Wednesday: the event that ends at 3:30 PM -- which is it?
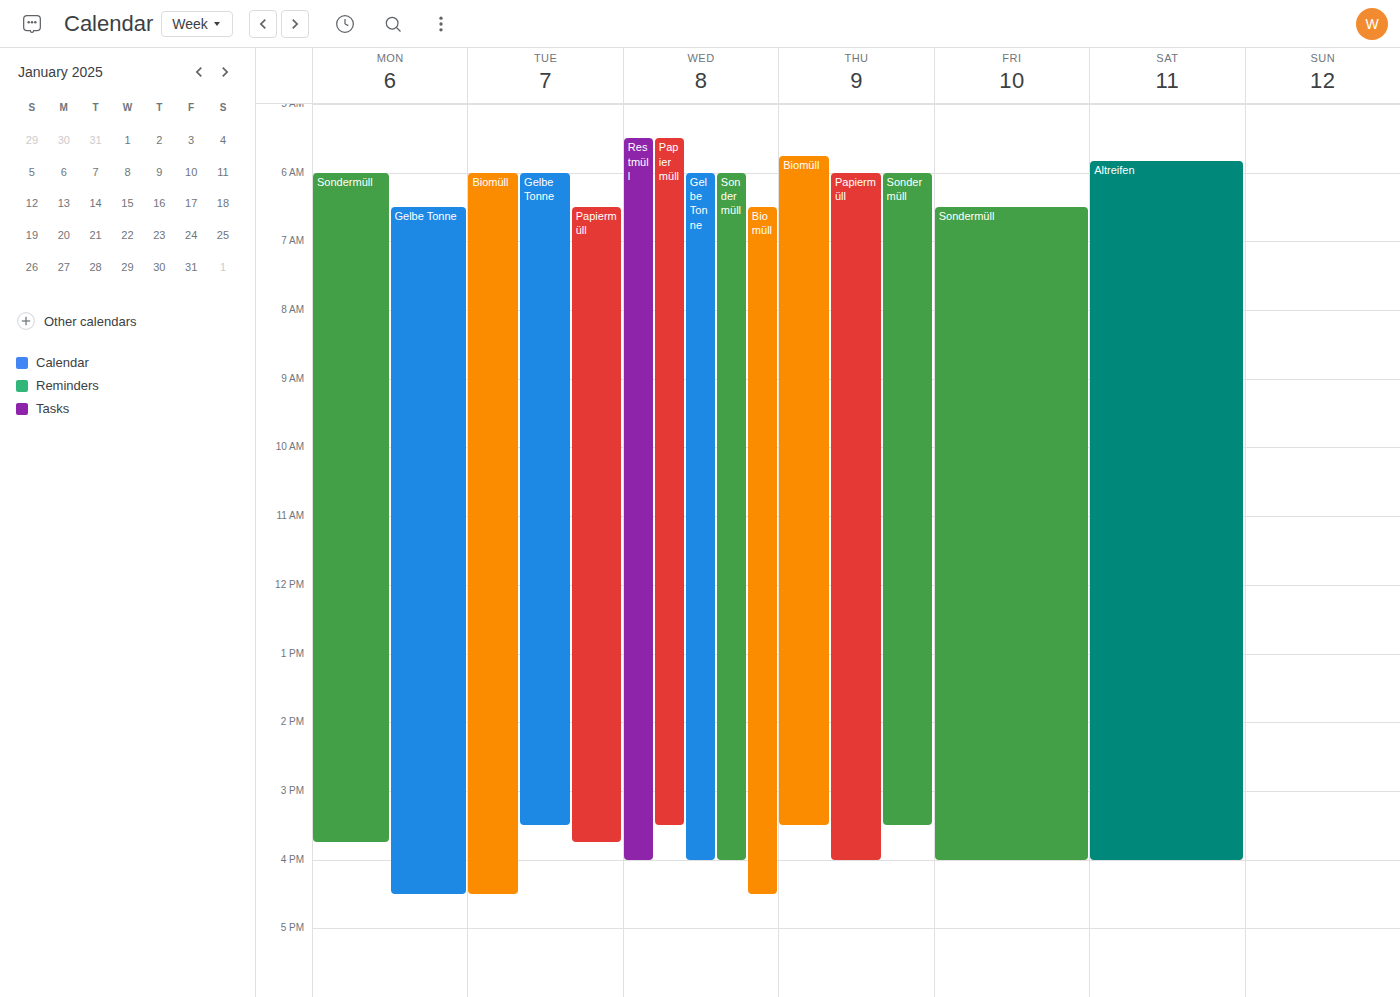
"Papiermüll"